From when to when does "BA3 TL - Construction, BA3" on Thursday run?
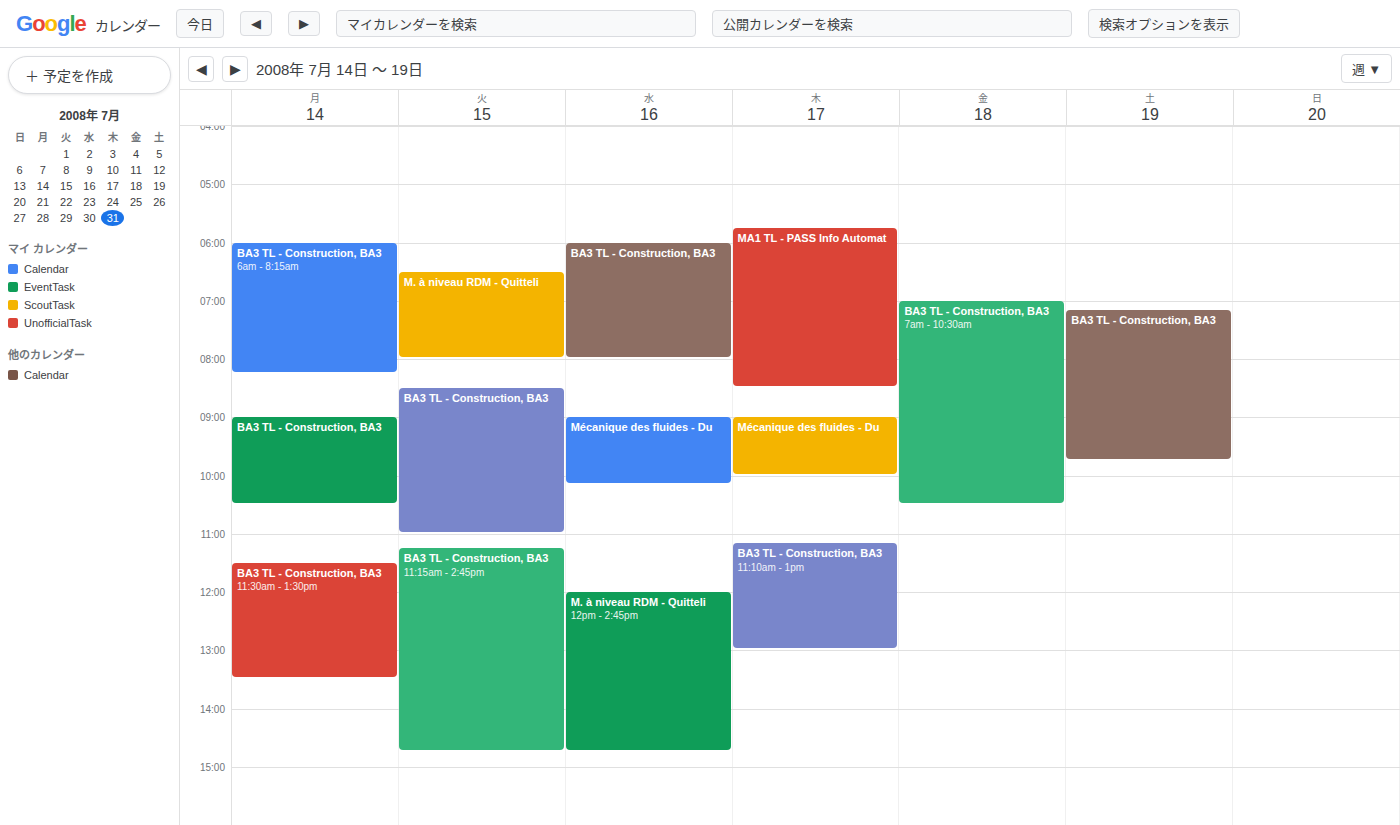
11:10 AM to 1:00 PM